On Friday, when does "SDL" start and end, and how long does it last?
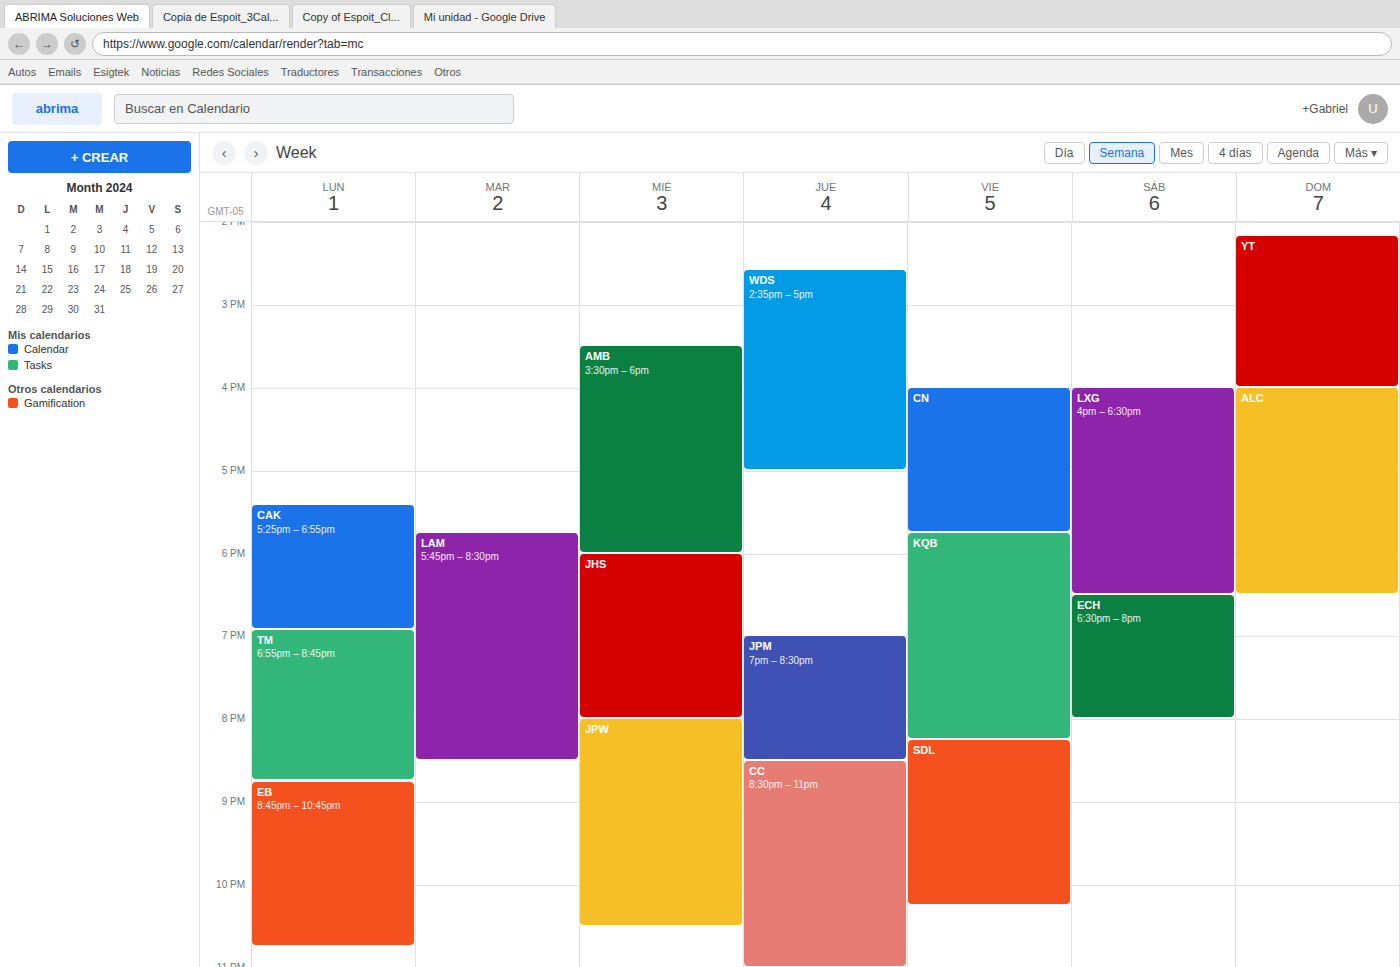
8:15 PM to 10:15 PM, 2 hours